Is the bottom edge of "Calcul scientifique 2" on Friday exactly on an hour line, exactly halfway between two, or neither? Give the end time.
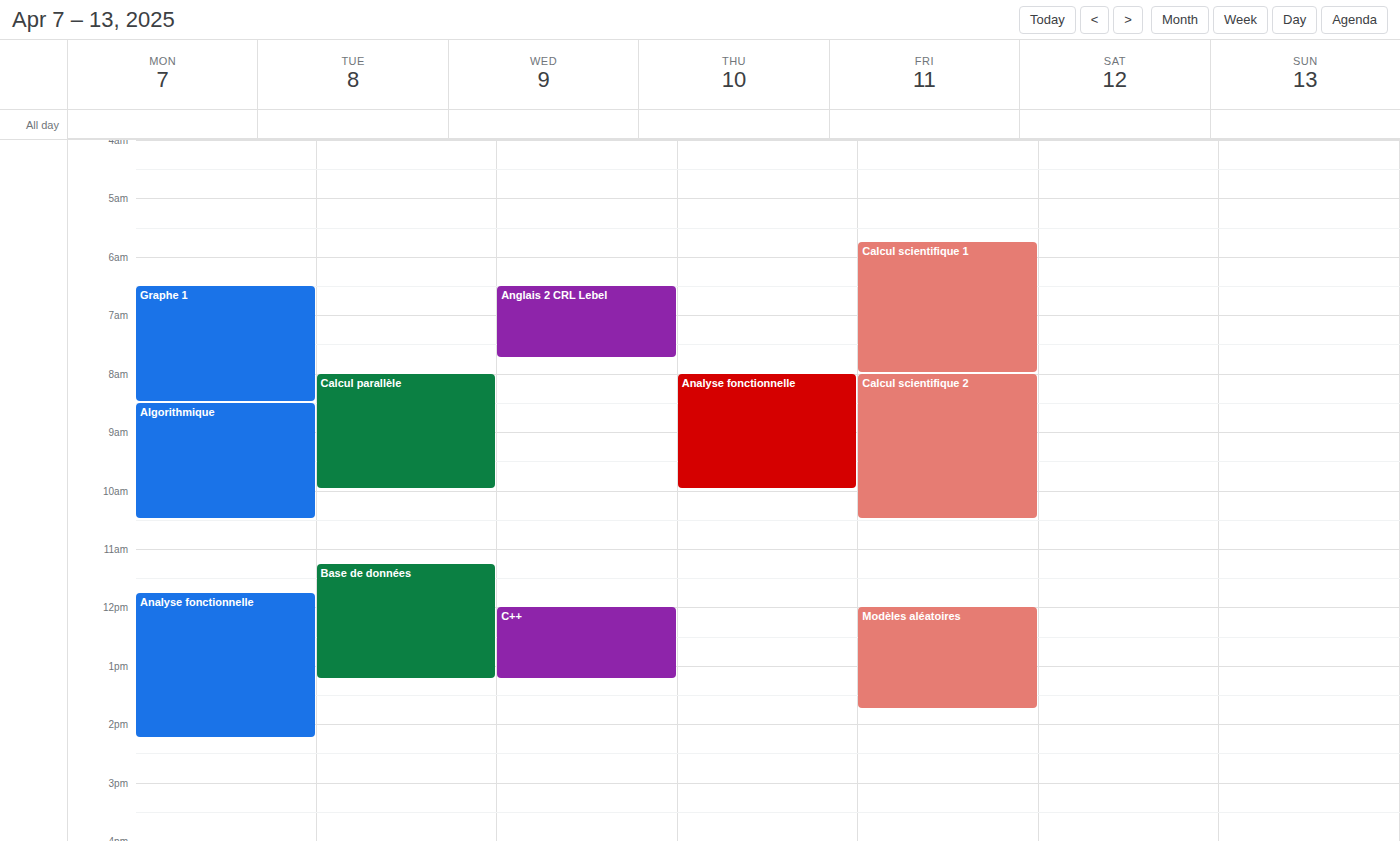
10:30 AM -- halfway between the 10 AM and 11 AM lines.